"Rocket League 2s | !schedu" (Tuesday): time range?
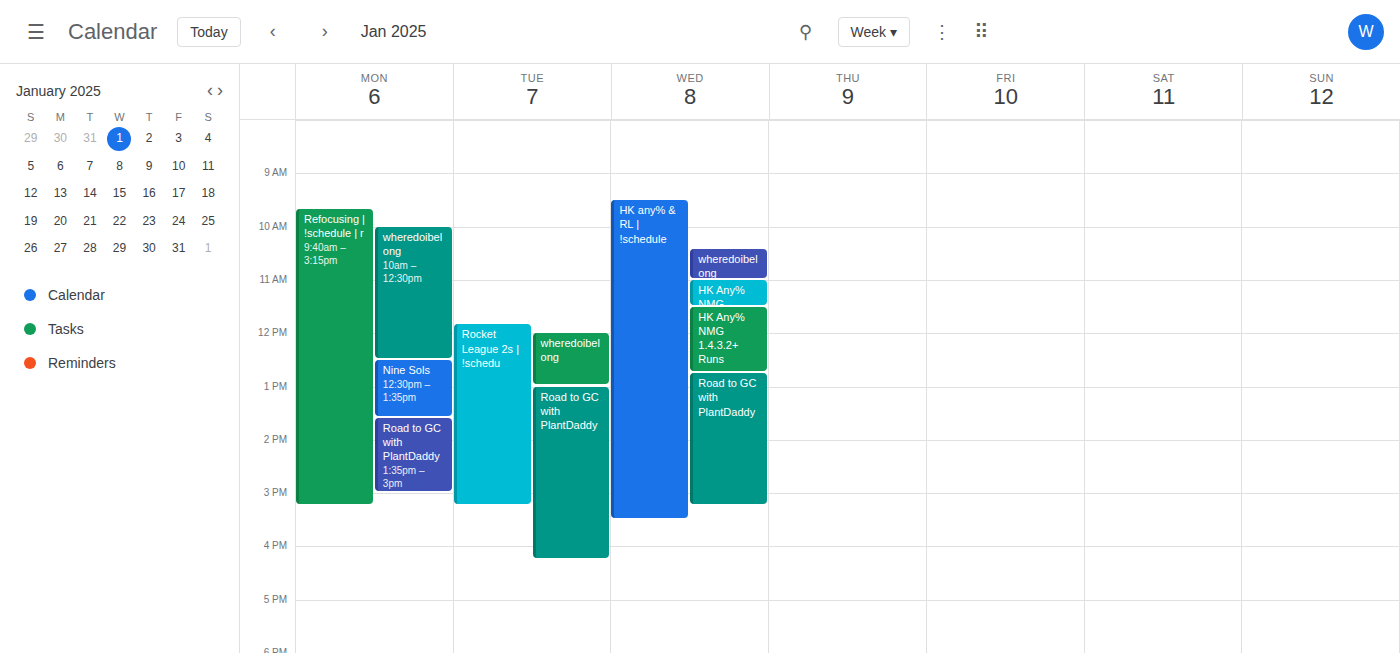
11:50 AM to 3:15 PM